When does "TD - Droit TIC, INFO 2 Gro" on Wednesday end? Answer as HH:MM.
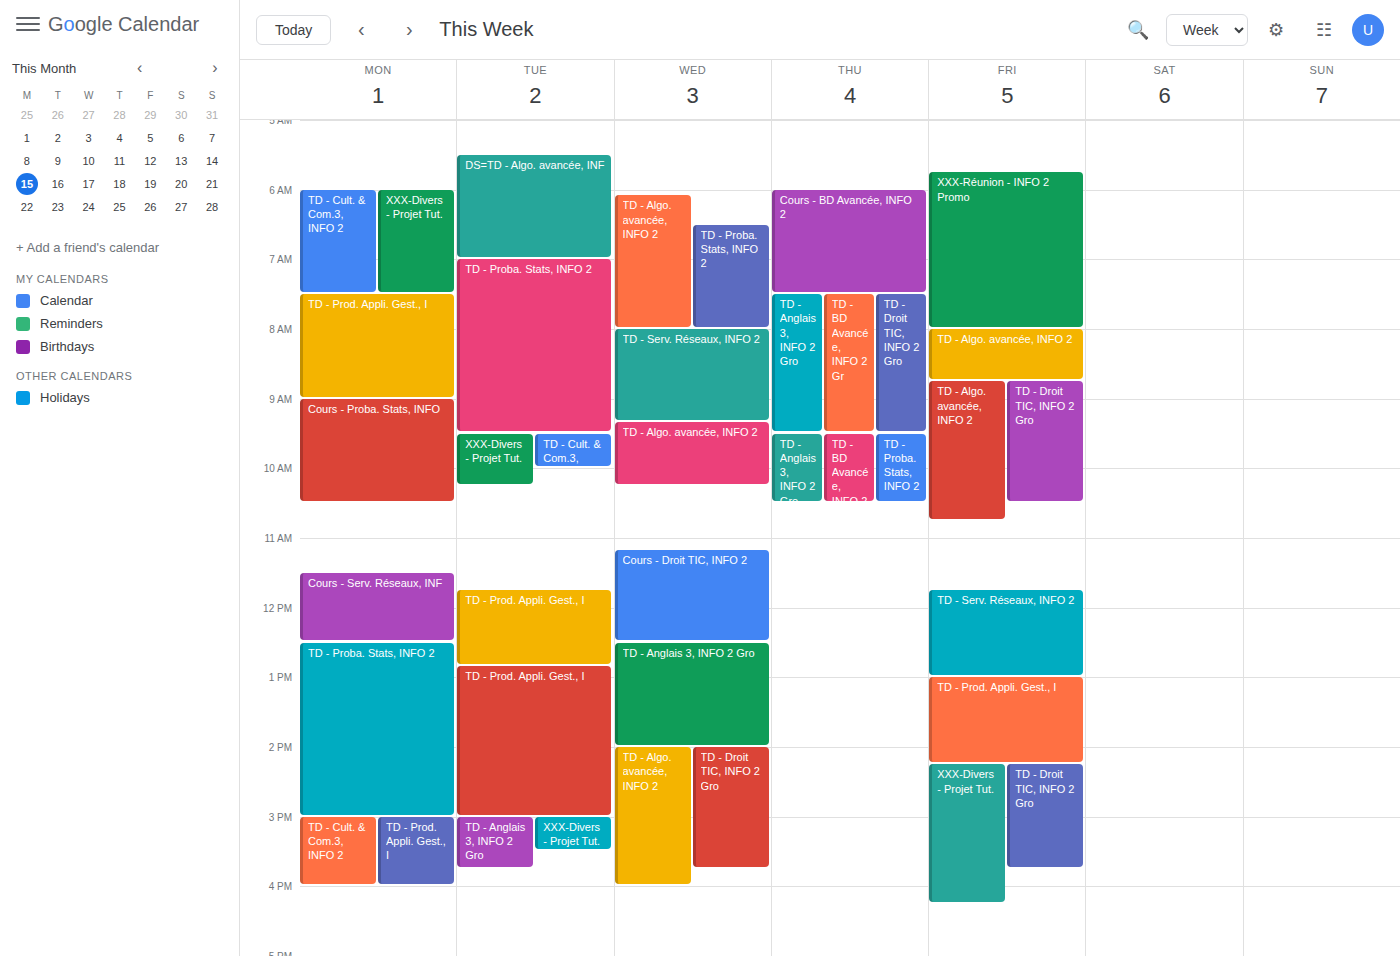
15:45